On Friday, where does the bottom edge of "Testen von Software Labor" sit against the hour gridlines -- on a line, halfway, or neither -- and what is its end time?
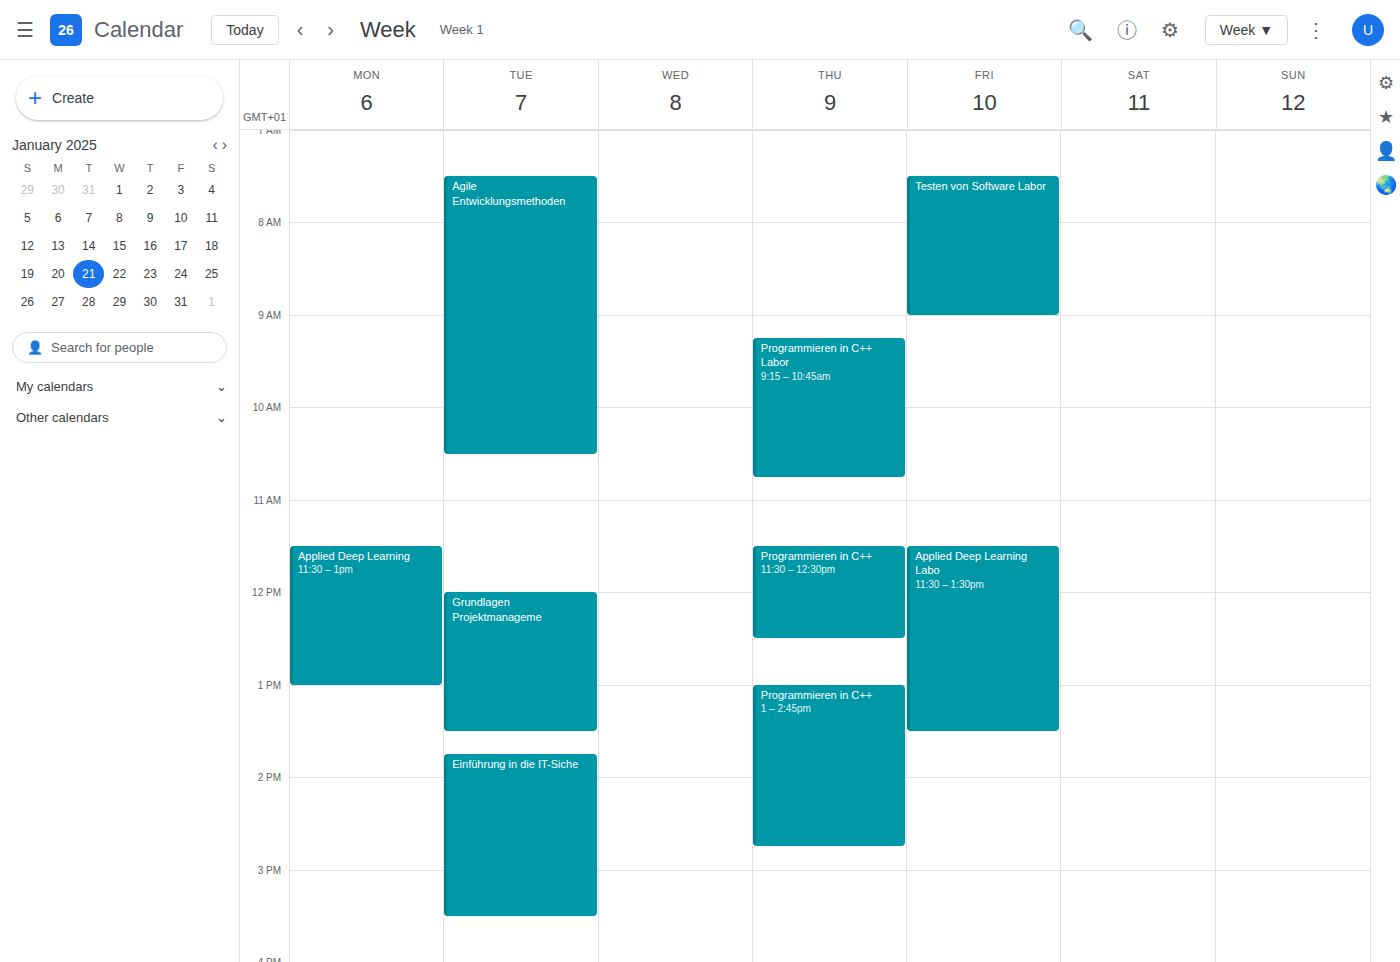
9:00 AM -- exactly on the 9 AM line.